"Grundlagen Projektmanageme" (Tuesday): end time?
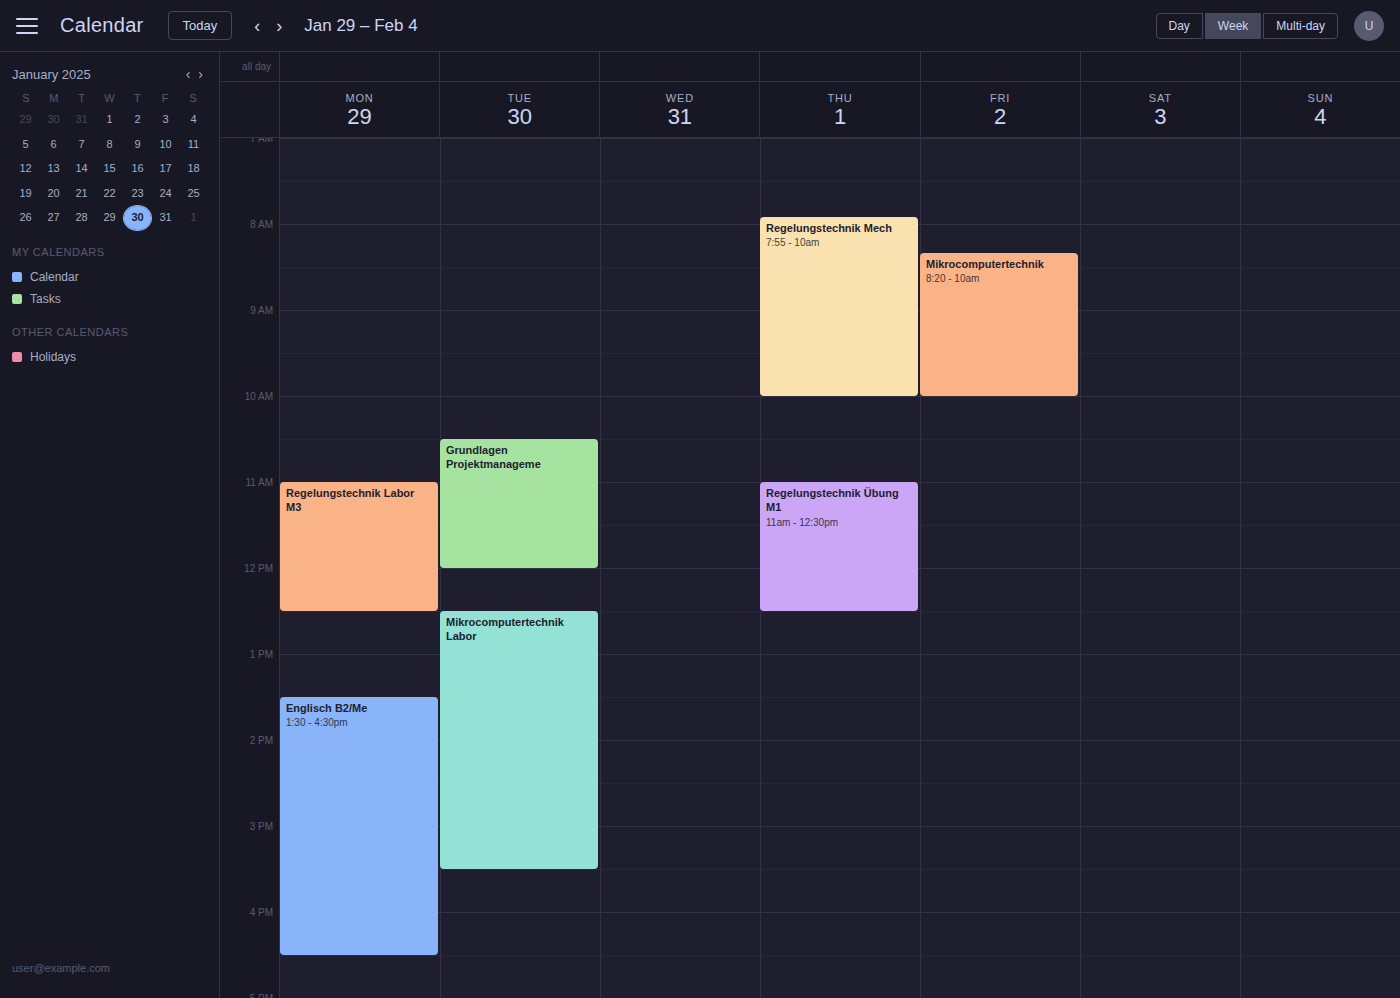
12:00 PM